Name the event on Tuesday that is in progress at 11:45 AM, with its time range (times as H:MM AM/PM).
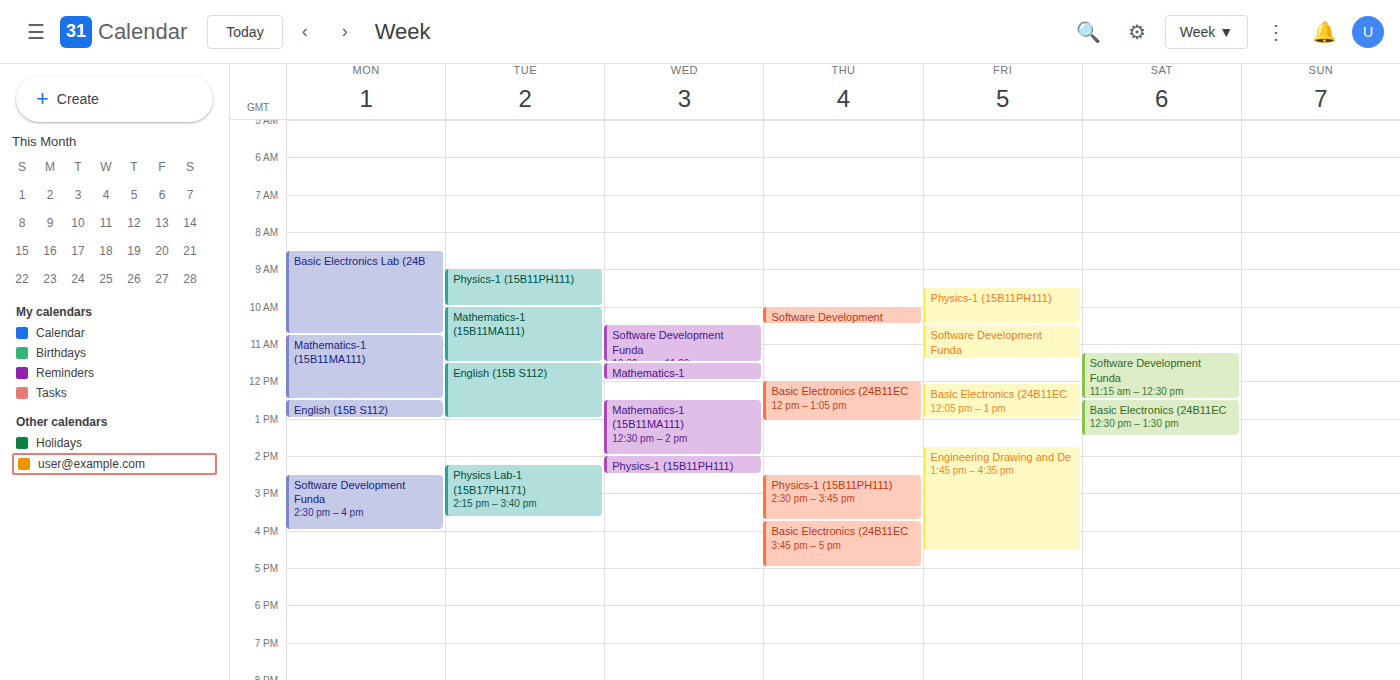
"English (15B S112)", 11:30 AM to 1:00 PM